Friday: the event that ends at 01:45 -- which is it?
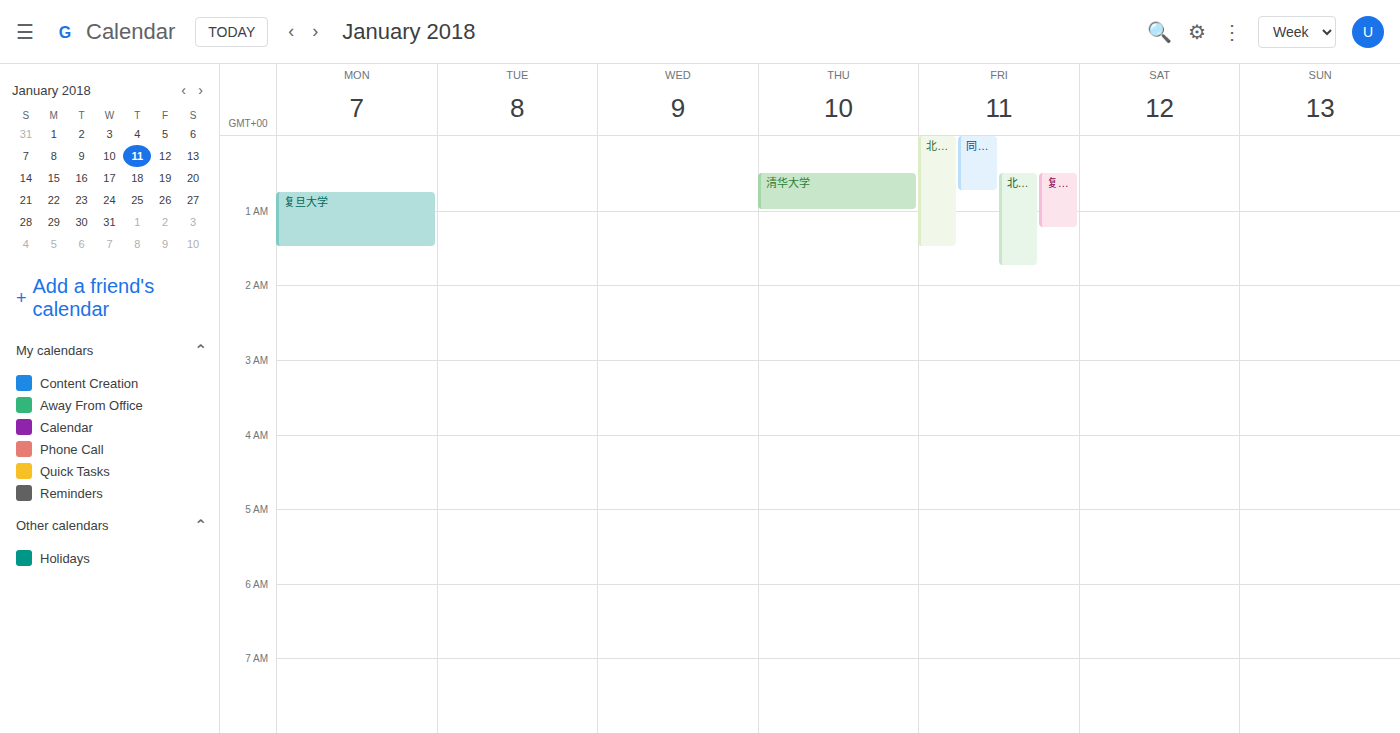
"北京大学"